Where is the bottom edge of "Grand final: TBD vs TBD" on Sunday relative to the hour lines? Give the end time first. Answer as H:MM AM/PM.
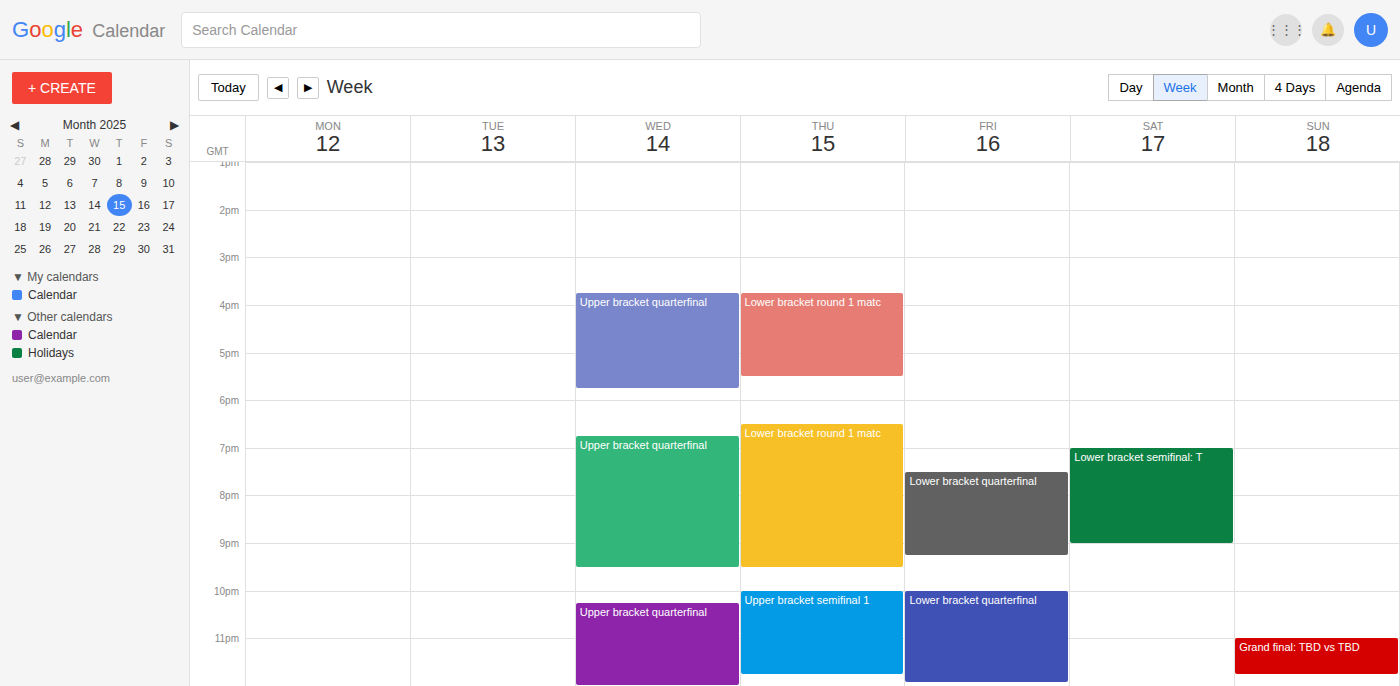
11:45 PM -- neither: three quarters of the way from the 11 PM line to the 12 AM line.